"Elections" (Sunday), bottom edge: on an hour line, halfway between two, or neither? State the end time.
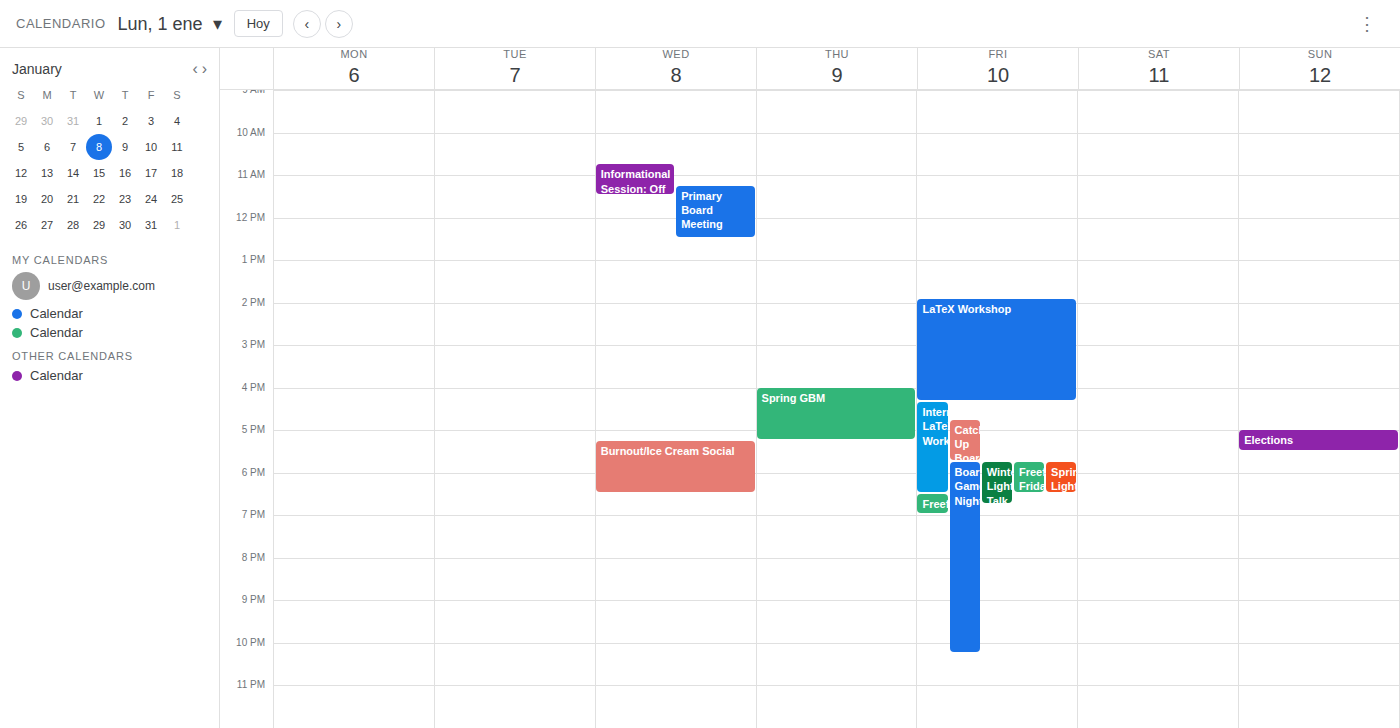
5:30 PM -- halfway between the 5 PM and 6 PM lines.